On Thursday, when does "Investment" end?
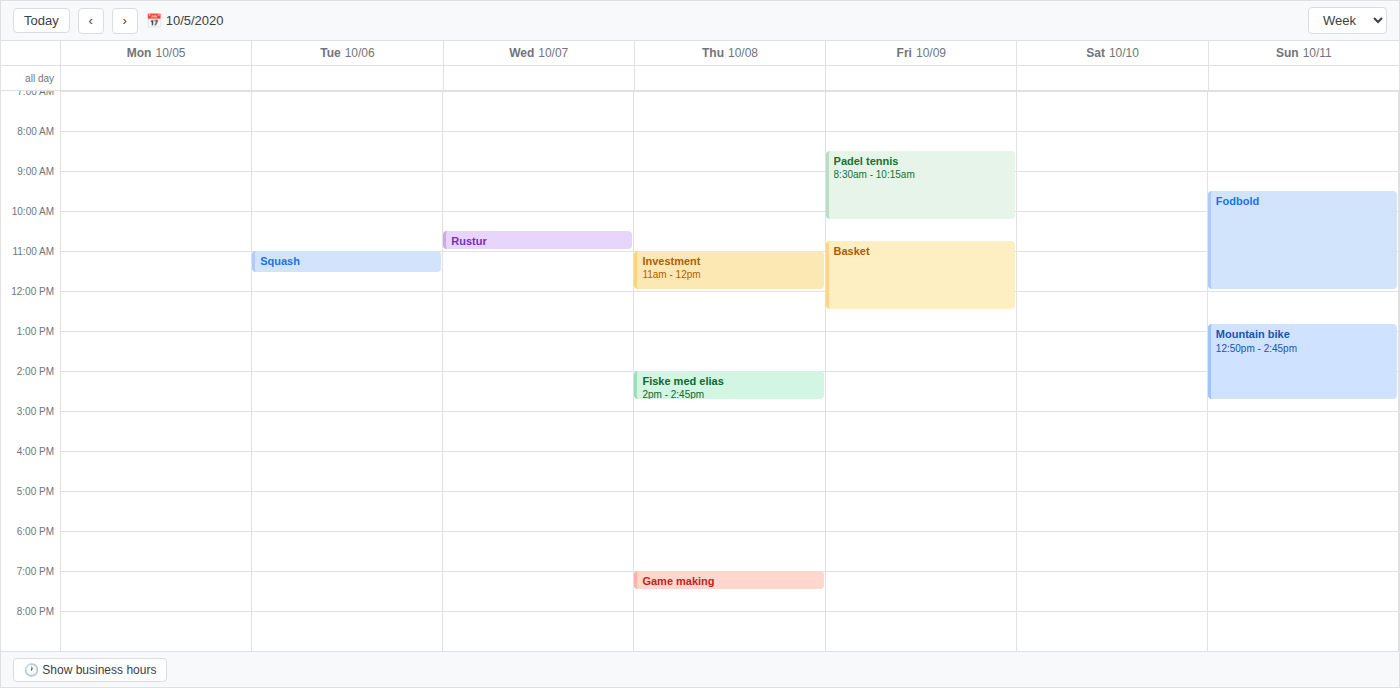
12:00 PM